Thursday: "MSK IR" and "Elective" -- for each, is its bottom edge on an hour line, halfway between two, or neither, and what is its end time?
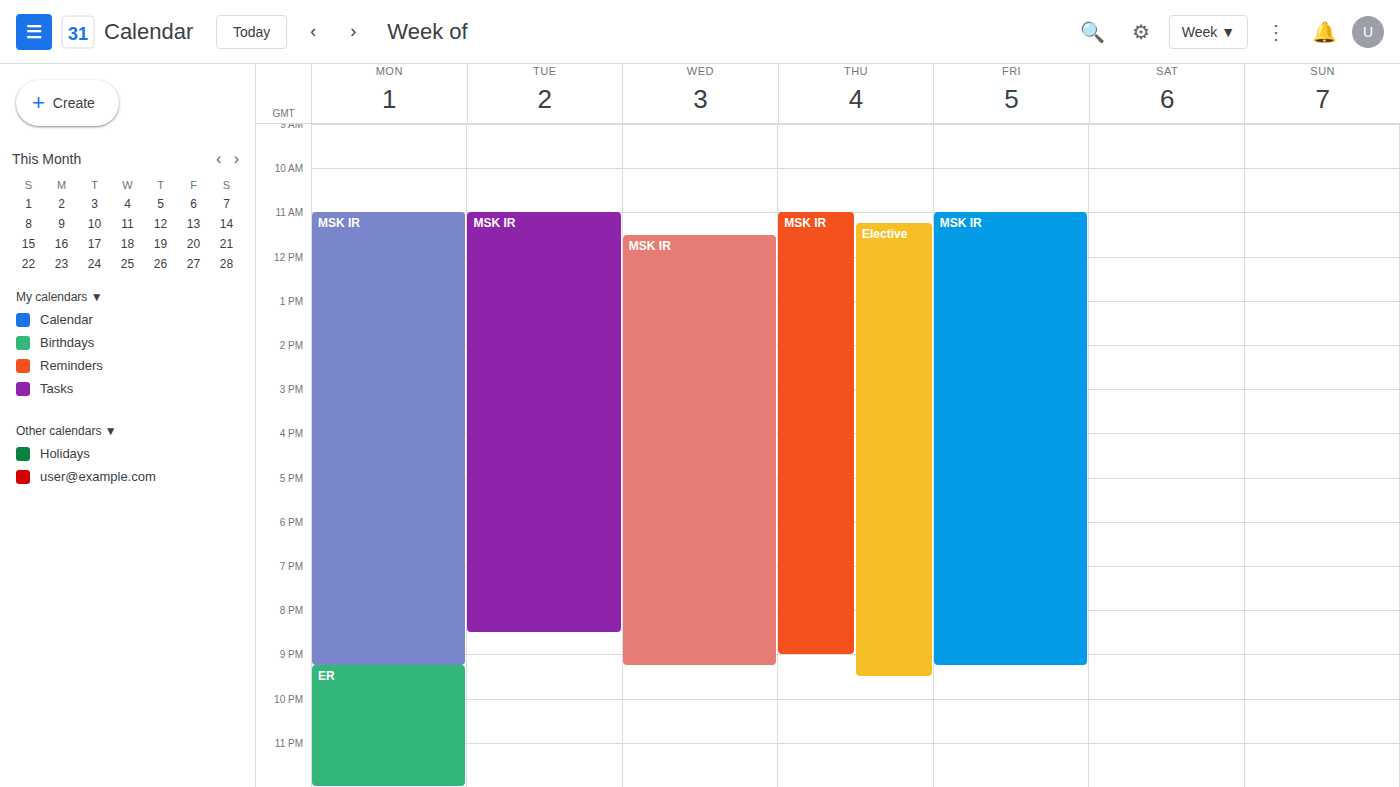
"MSK IR": 9:00 PM, exactly on the 9 PM line. "Elective": 9:30 PM, halfway between the 9 PM and 10 PM lines.